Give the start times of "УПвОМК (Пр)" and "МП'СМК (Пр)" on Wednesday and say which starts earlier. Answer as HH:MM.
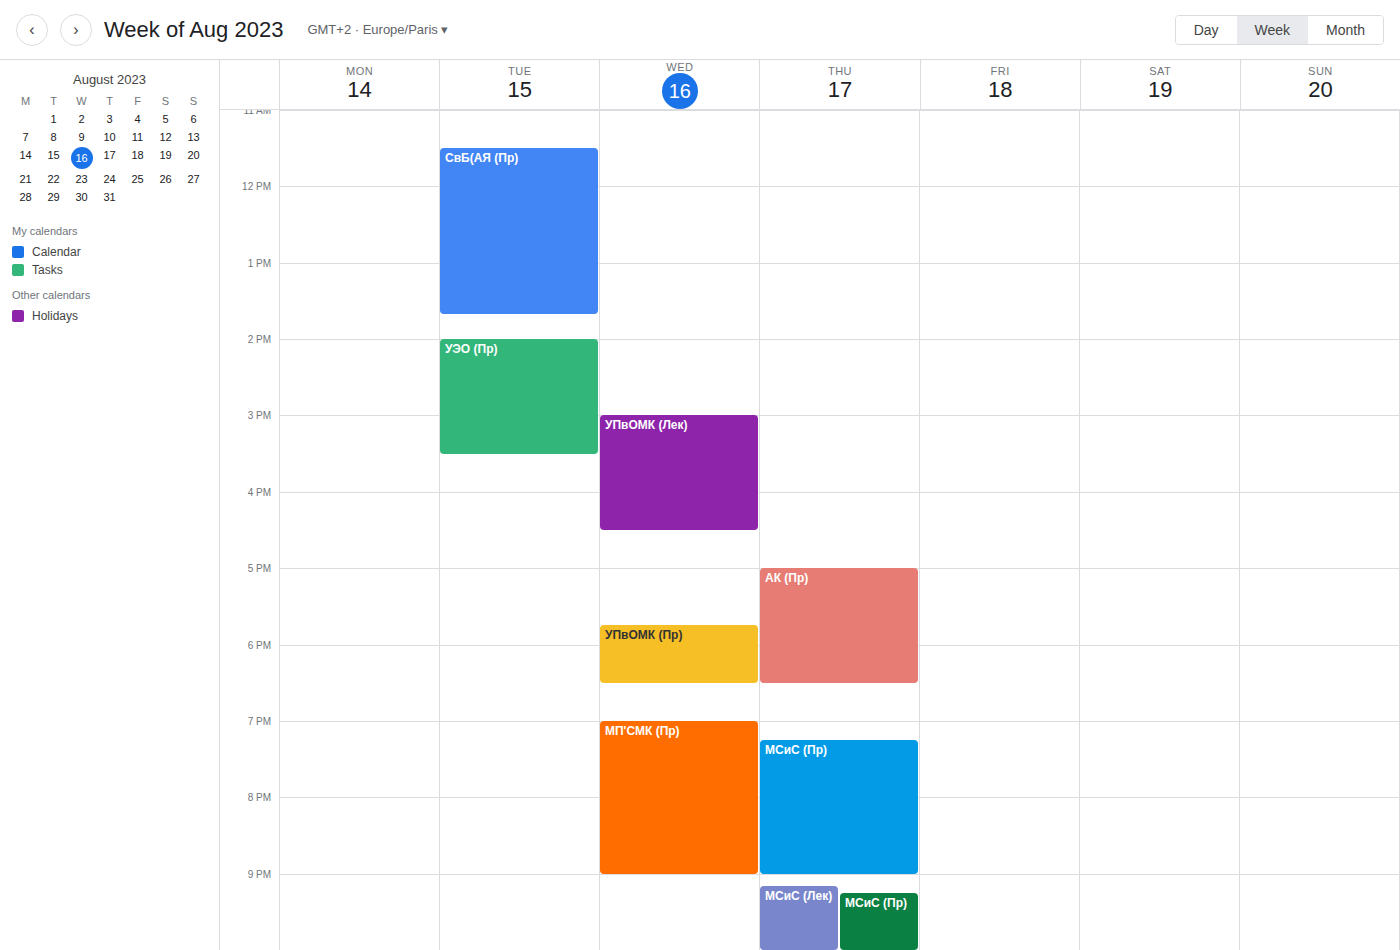
"УПвОМК (Пр)" 17:45; "МП'СМК (Пр)" 19:00.